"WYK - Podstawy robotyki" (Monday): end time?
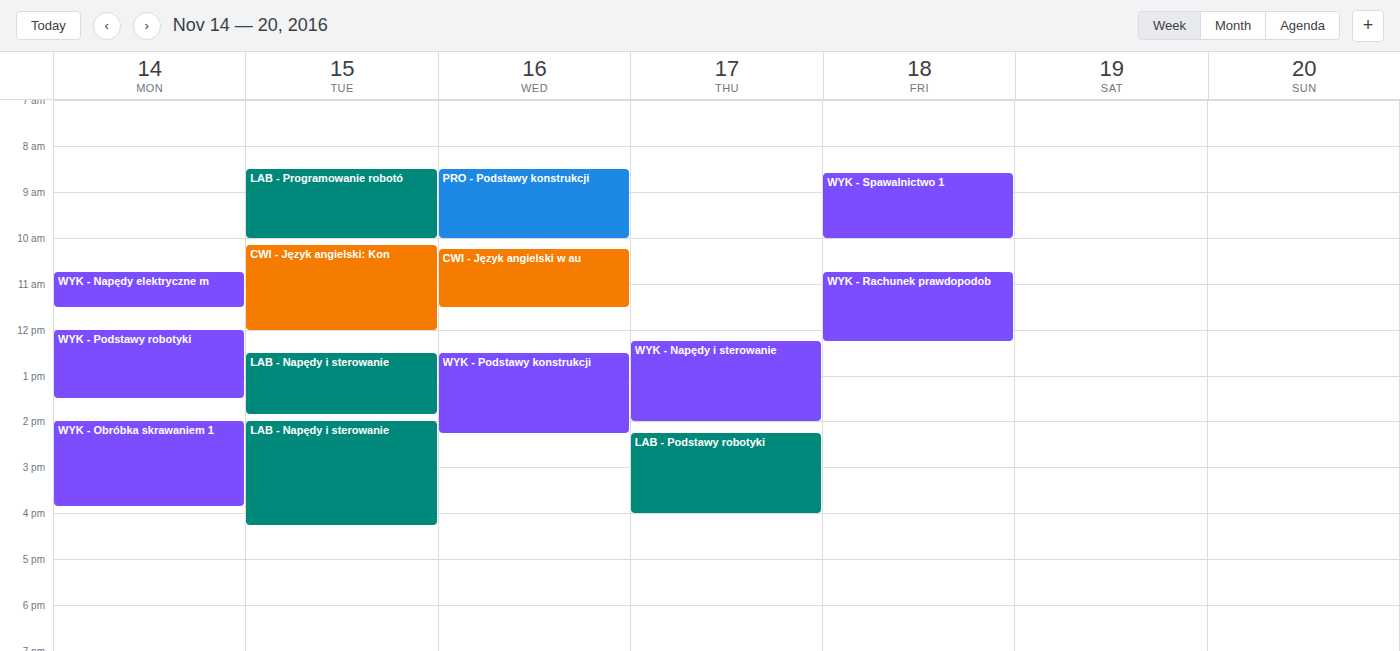
1:30 PM